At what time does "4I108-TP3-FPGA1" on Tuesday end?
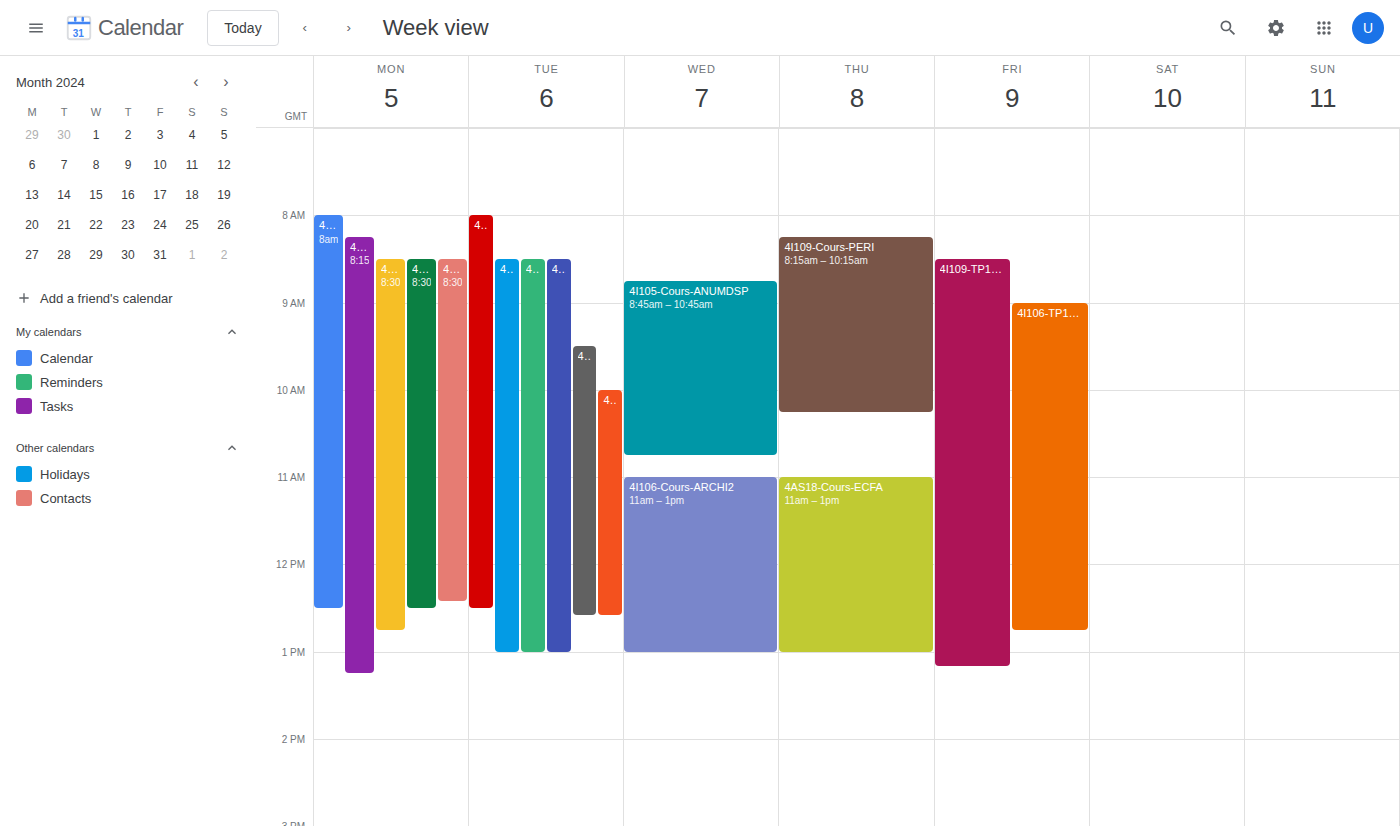
1:00 PM